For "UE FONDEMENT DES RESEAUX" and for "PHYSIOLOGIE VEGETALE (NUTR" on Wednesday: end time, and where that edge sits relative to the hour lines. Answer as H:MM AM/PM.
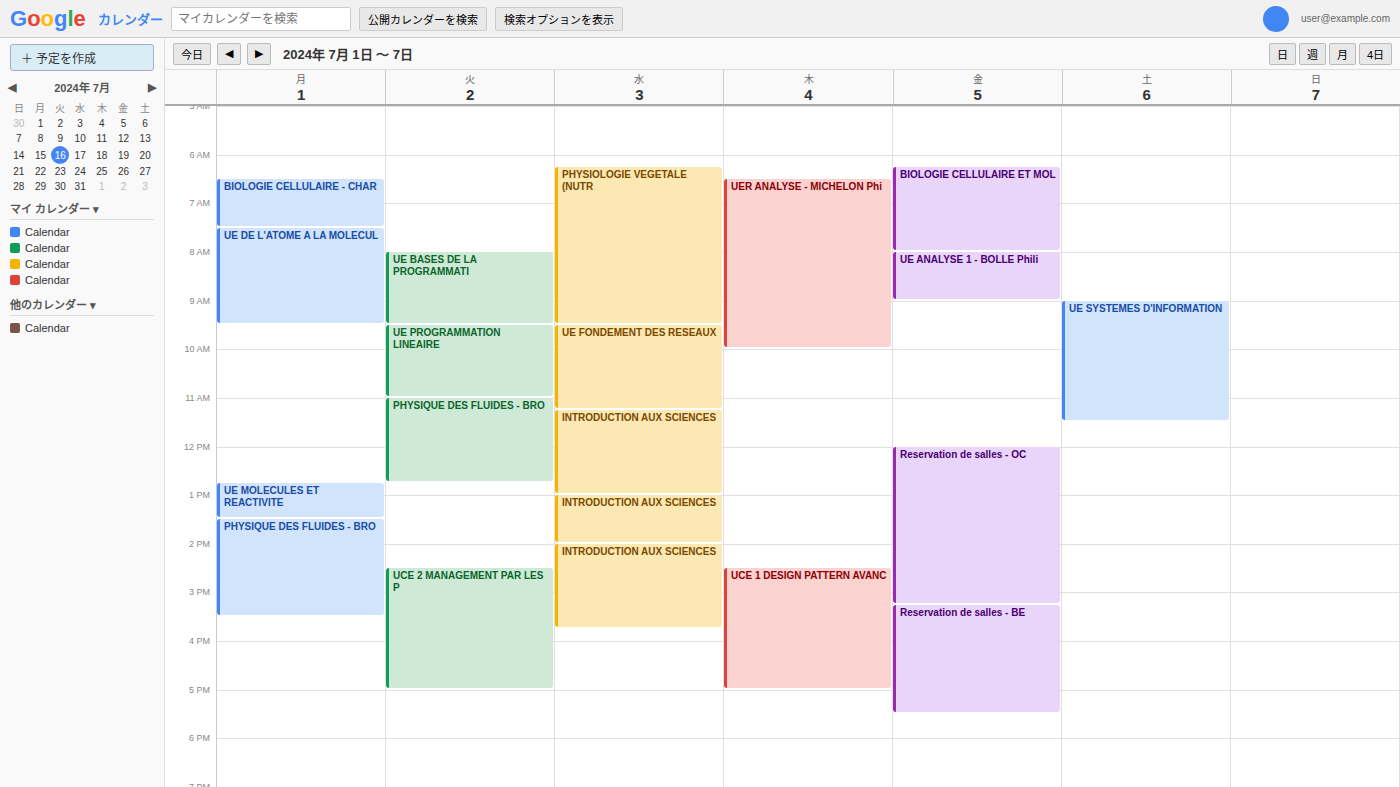
"UE FONDEMENT DES RESEAUX": 11:15 AM, neither: a quarter of the way from the 11 AM line to the 12 PM line. "PHYSIOLOGIE VEGETALE (NUTR": 9:30 AM, halfway between the 9 AM and 10 AM lines.